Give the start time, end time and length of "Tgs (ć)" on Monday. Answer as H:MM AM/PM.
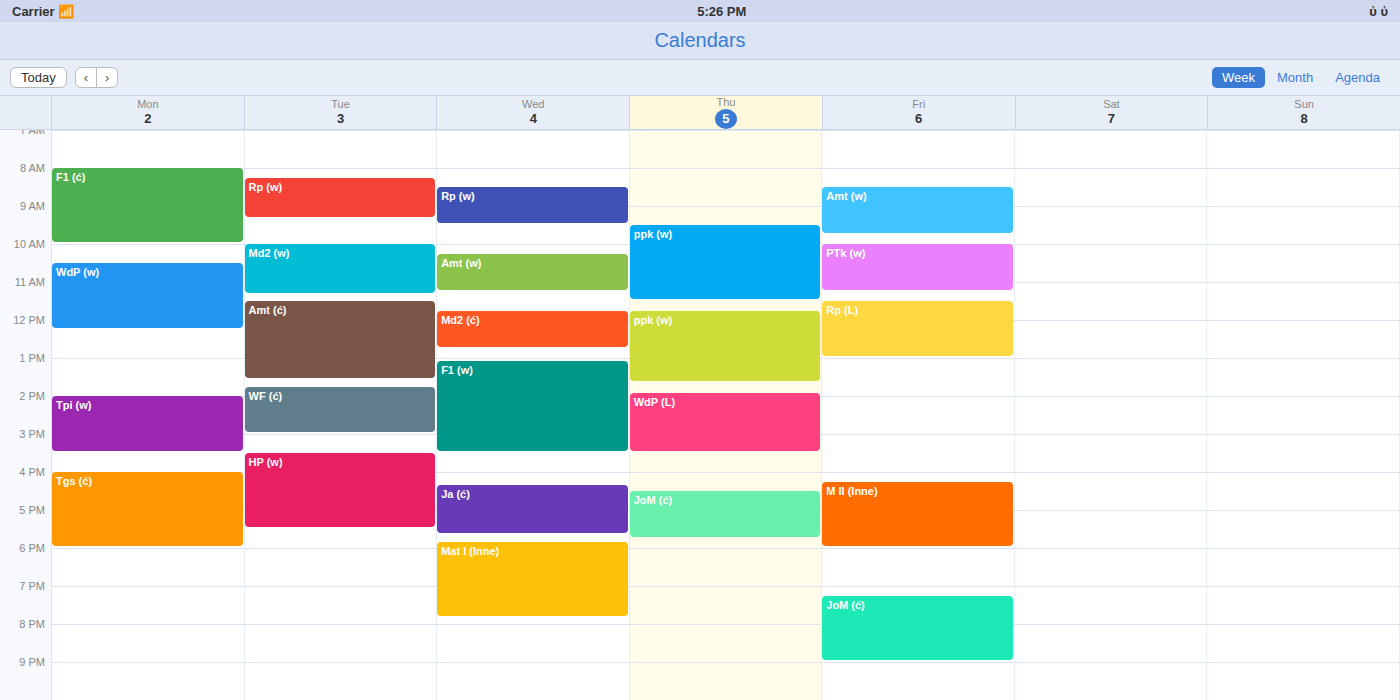
4:00 PM to 6:00 PM, 2 hours